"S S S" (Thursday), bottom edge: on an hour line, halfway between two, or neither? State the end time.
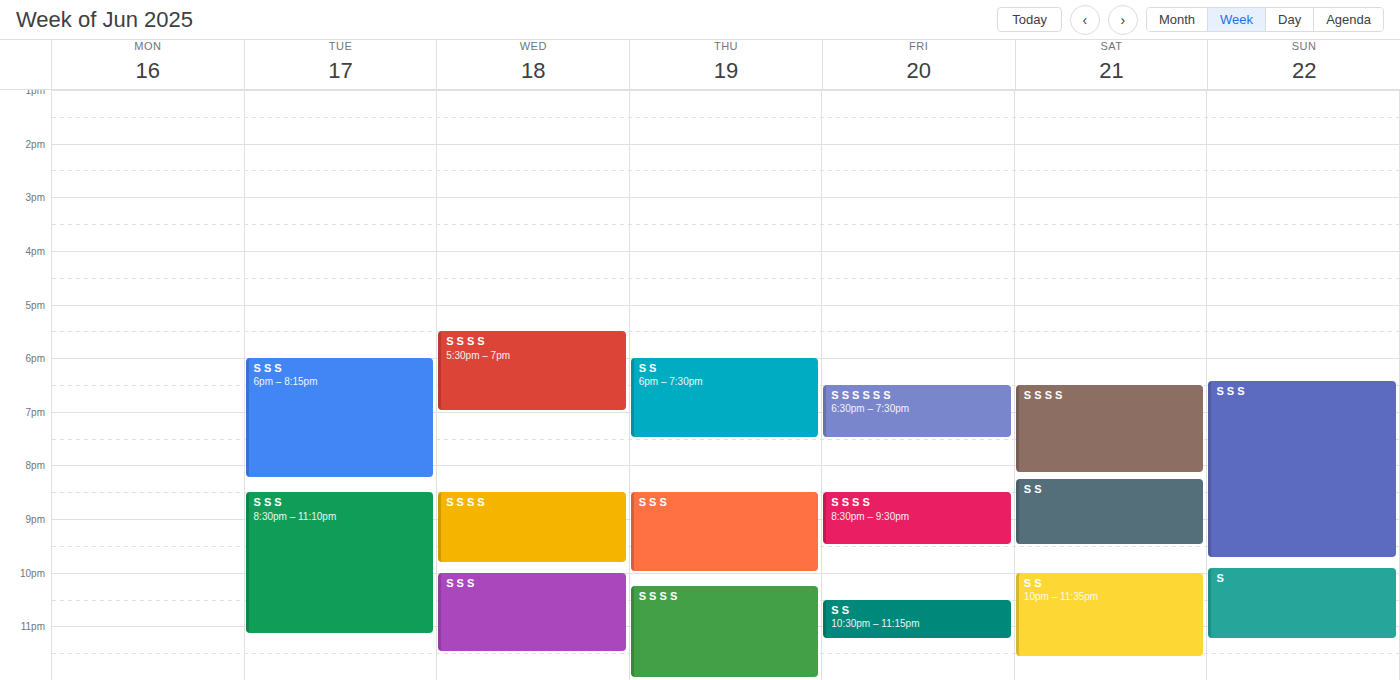
10:00 PM -- exactly on the 10 PM line.